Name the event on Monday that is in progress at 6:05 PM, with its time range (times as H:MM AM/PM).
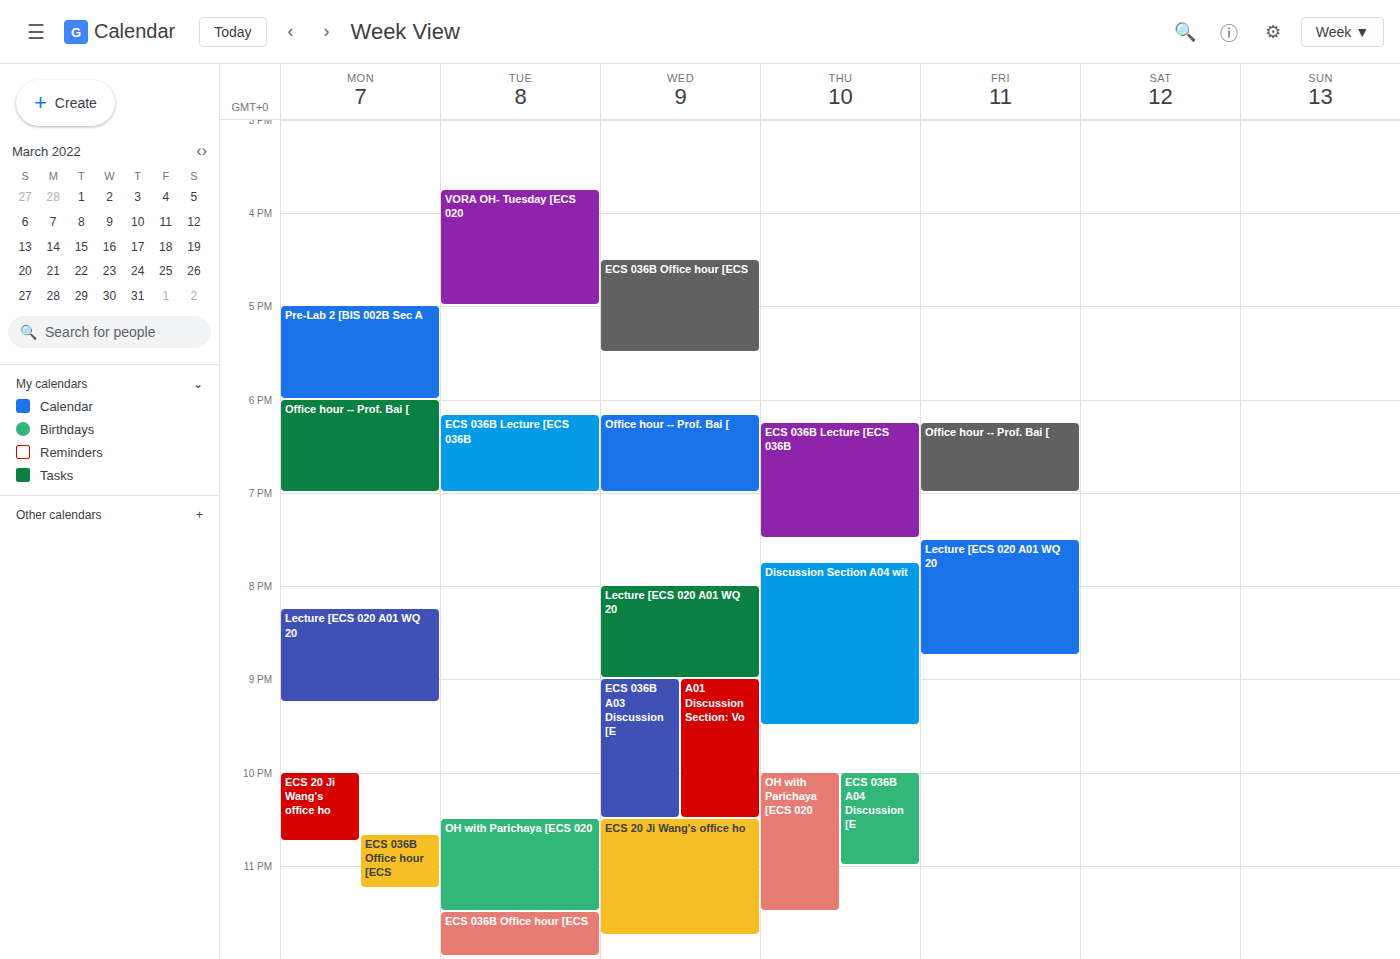
"Office hour -- Prof. Bai [", 6:00 PM to 7:00 PM